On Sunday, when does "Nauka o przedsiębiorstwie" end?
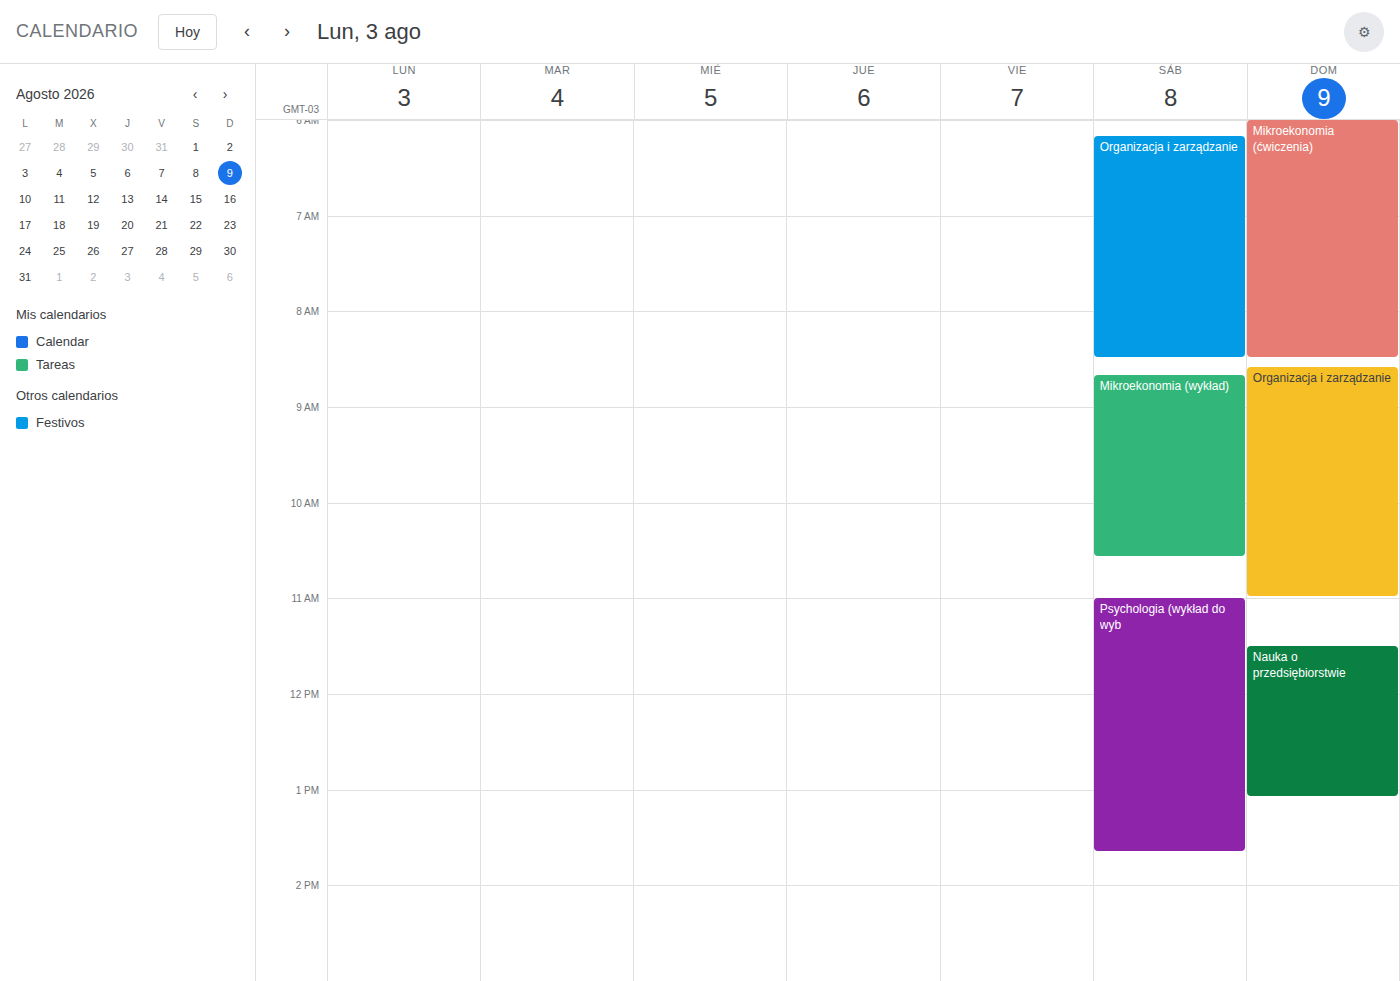
13:05